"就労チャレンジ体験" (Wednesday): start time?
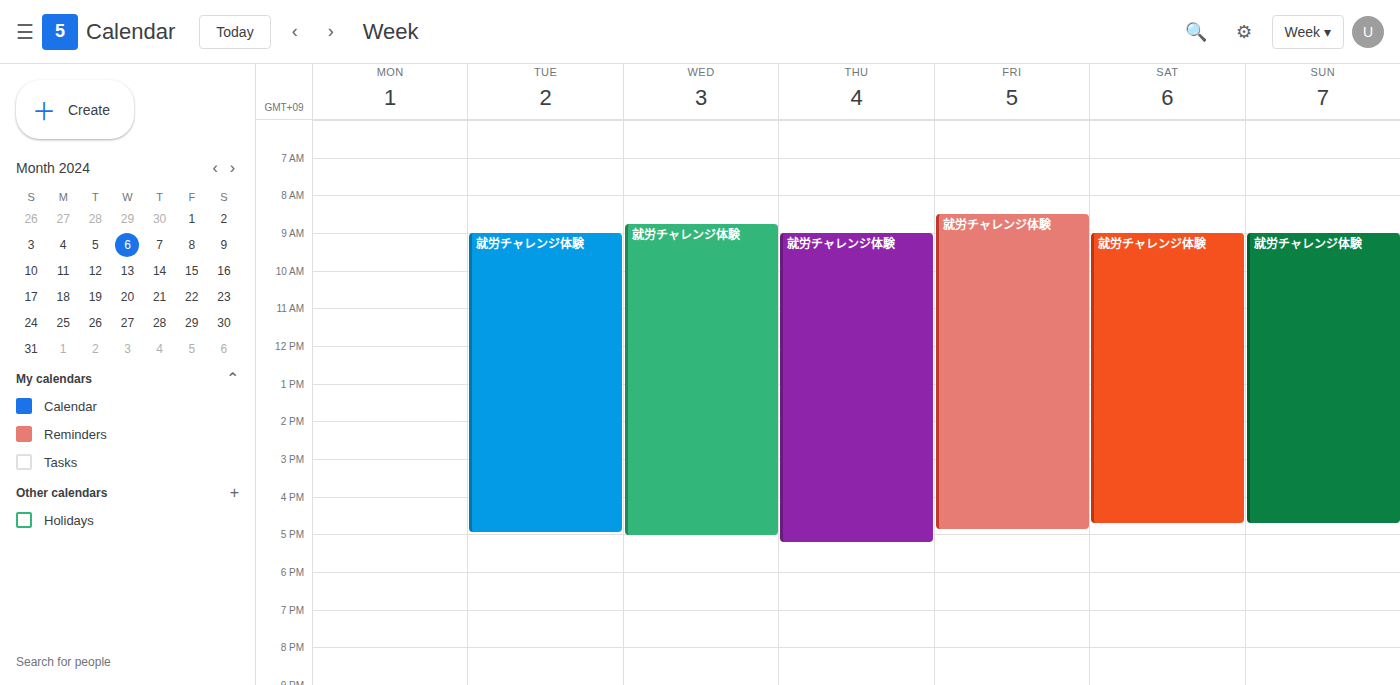
08:45